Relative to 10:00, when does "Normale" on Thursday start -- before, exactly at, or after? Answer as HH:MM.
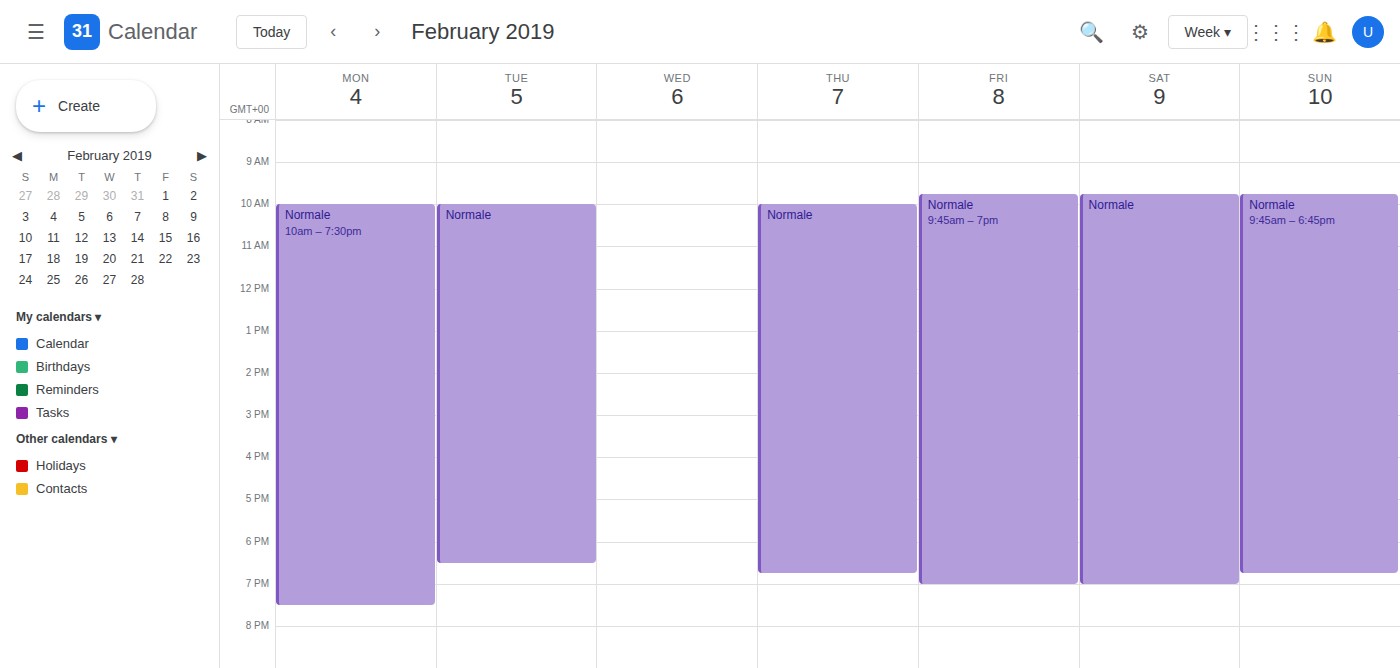
10:00 -- exactly at 10:00, on the 10:00 line.